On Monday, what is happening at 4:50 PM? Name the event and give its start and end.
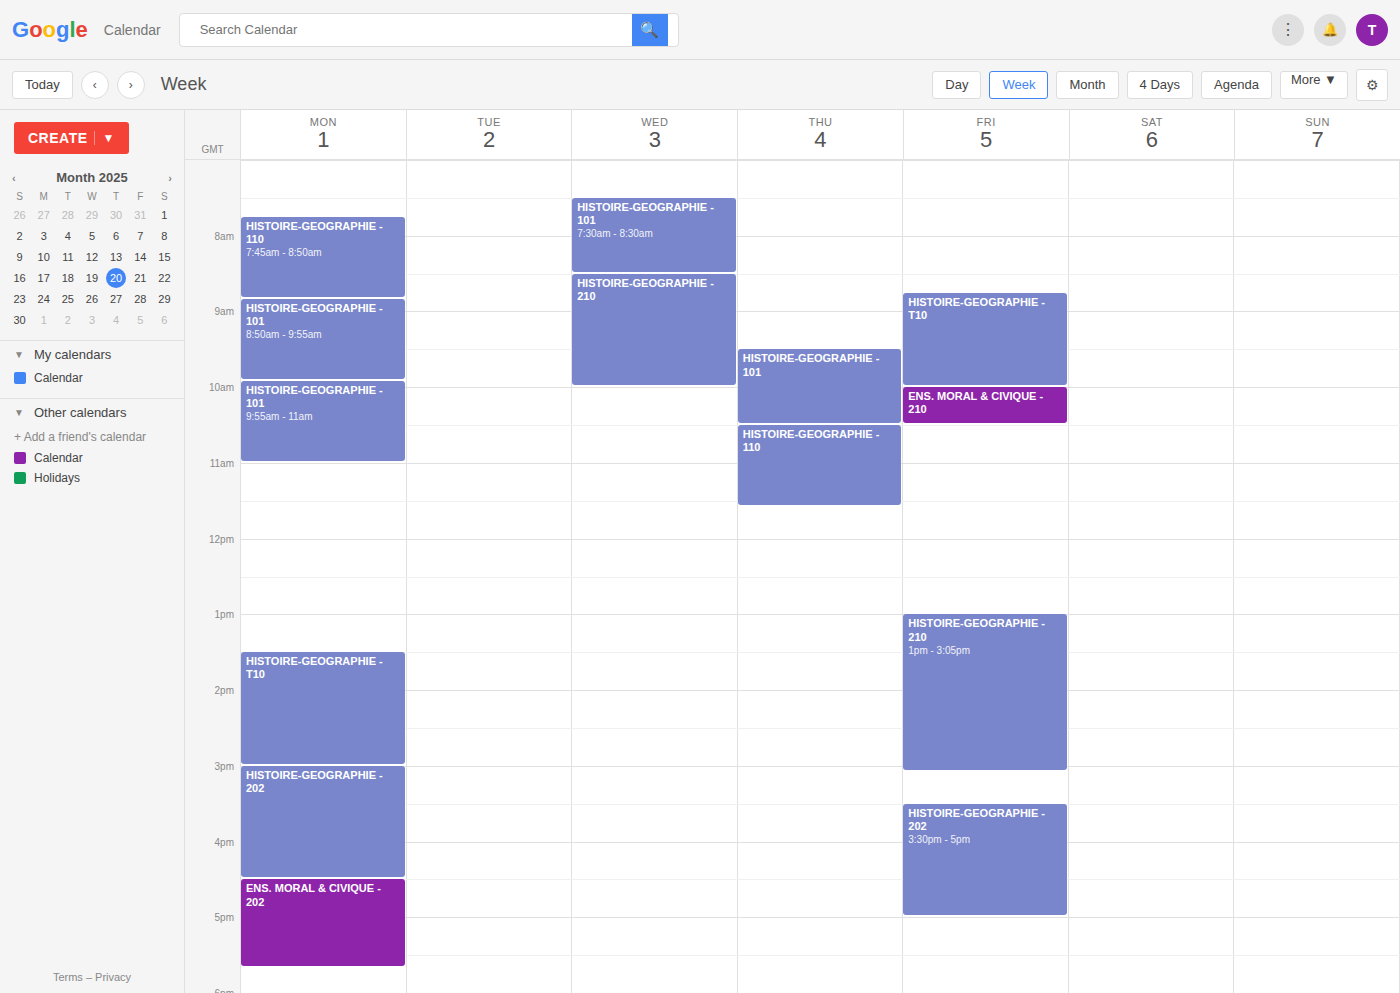
"ENS. MORAL & CIVIQUE - 202", 4:30 PM to 5:40 PM